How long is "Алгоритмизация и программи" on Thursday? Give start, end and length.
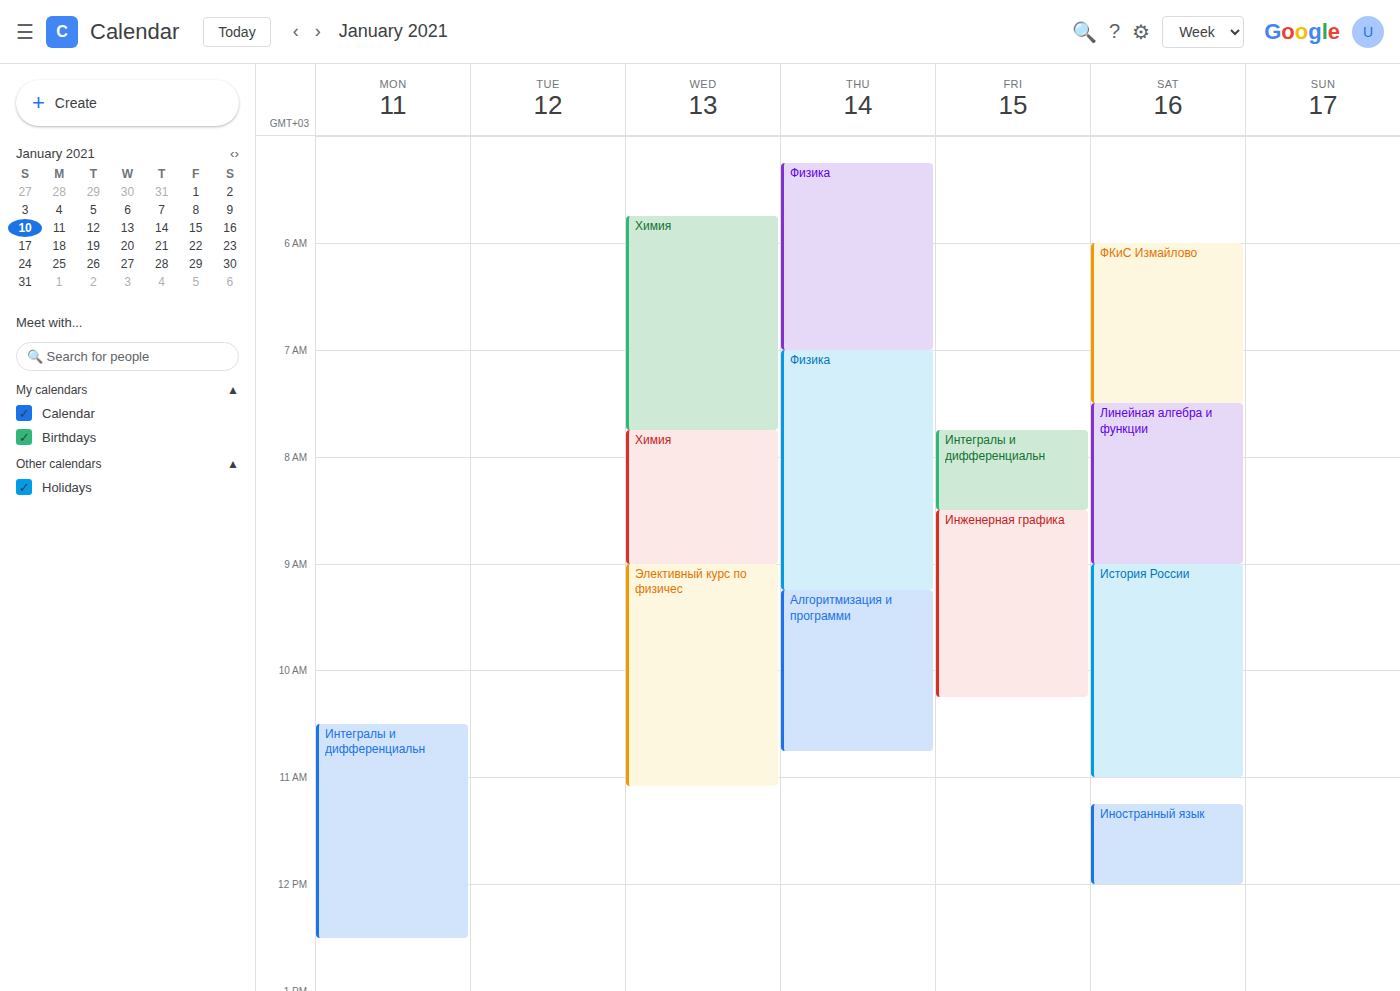
9:15 AM to 10:45 AM, 1 hour 30 minutes